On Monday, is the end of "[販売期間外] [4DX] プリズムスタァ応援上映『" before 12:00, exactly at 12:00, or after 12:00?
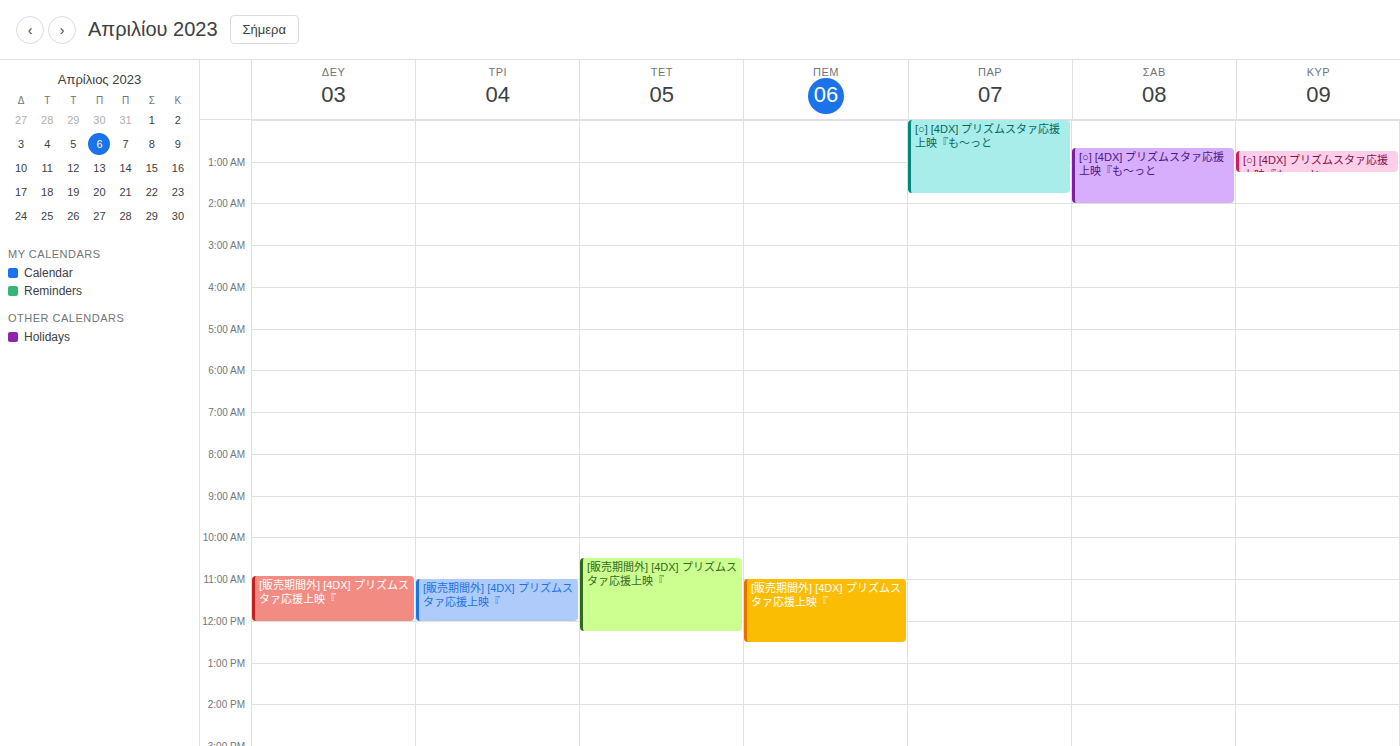
12:00 -- exactly at 12:00, on the 12:00 line.